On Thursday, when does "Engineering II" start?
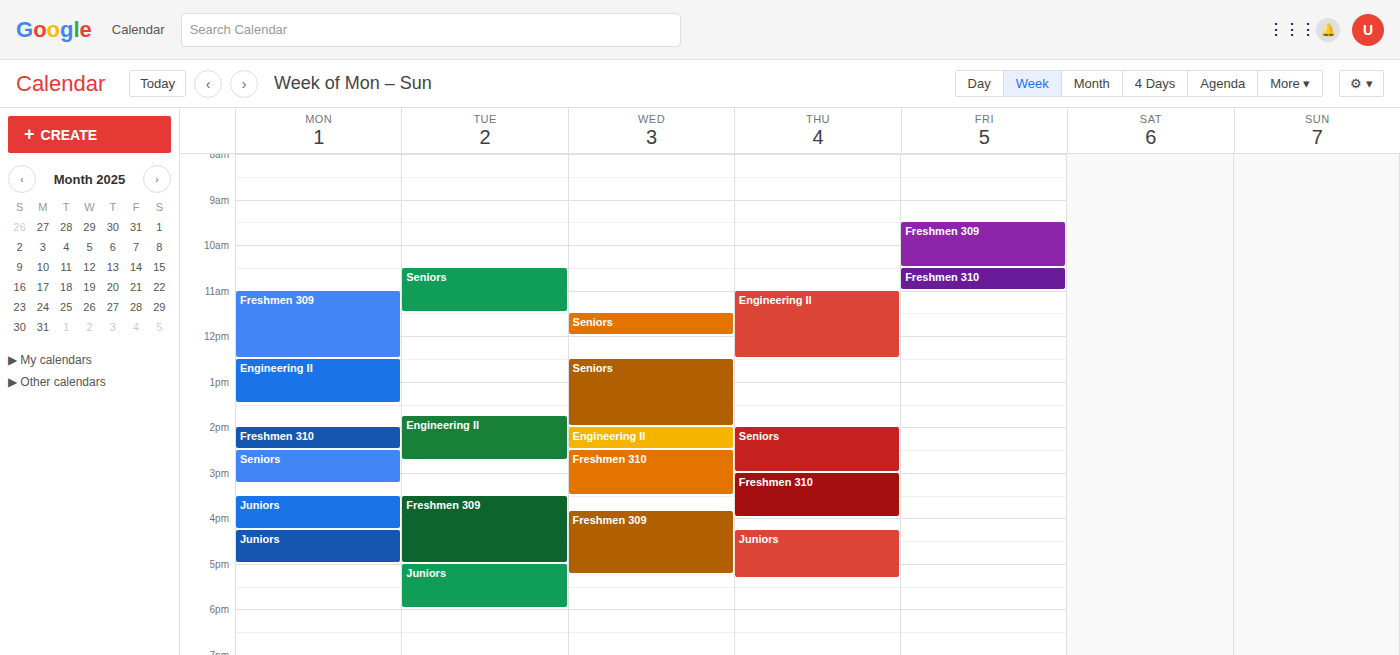
11:00 AM